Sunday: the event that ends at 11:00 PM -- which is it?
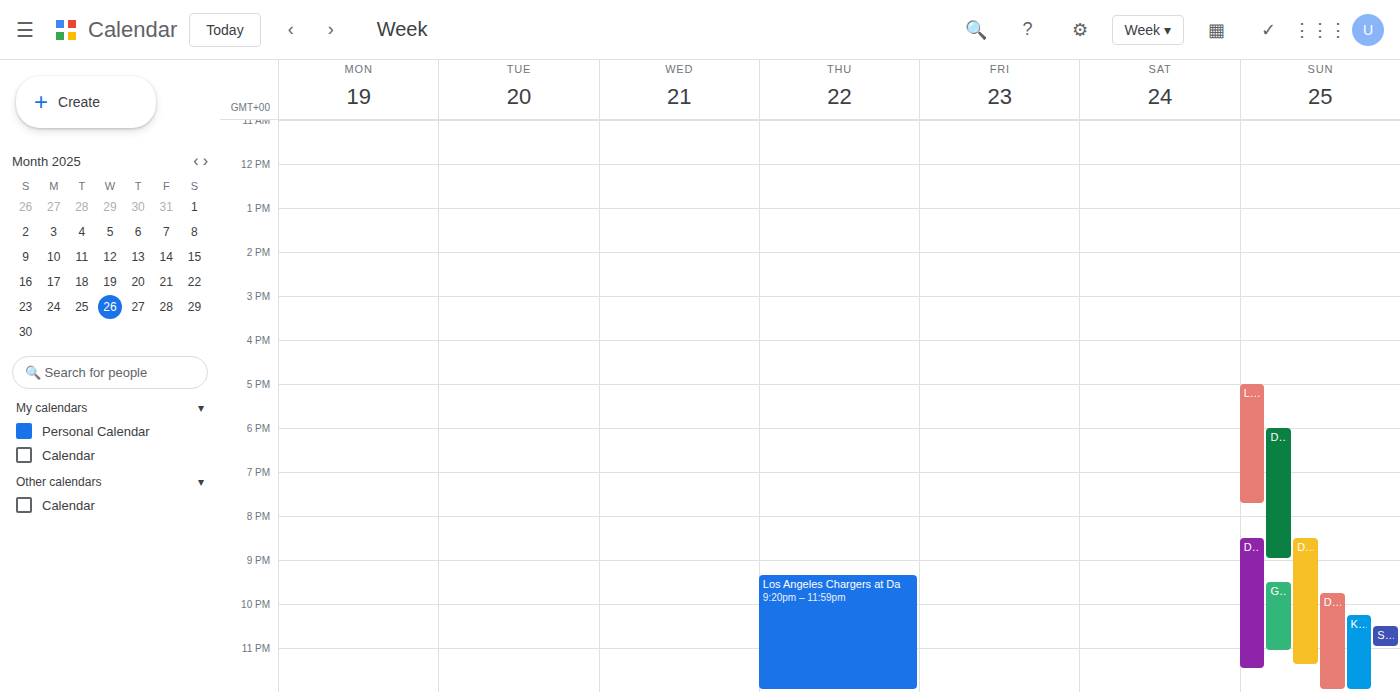
"Seattle Seahawks at Dallas"